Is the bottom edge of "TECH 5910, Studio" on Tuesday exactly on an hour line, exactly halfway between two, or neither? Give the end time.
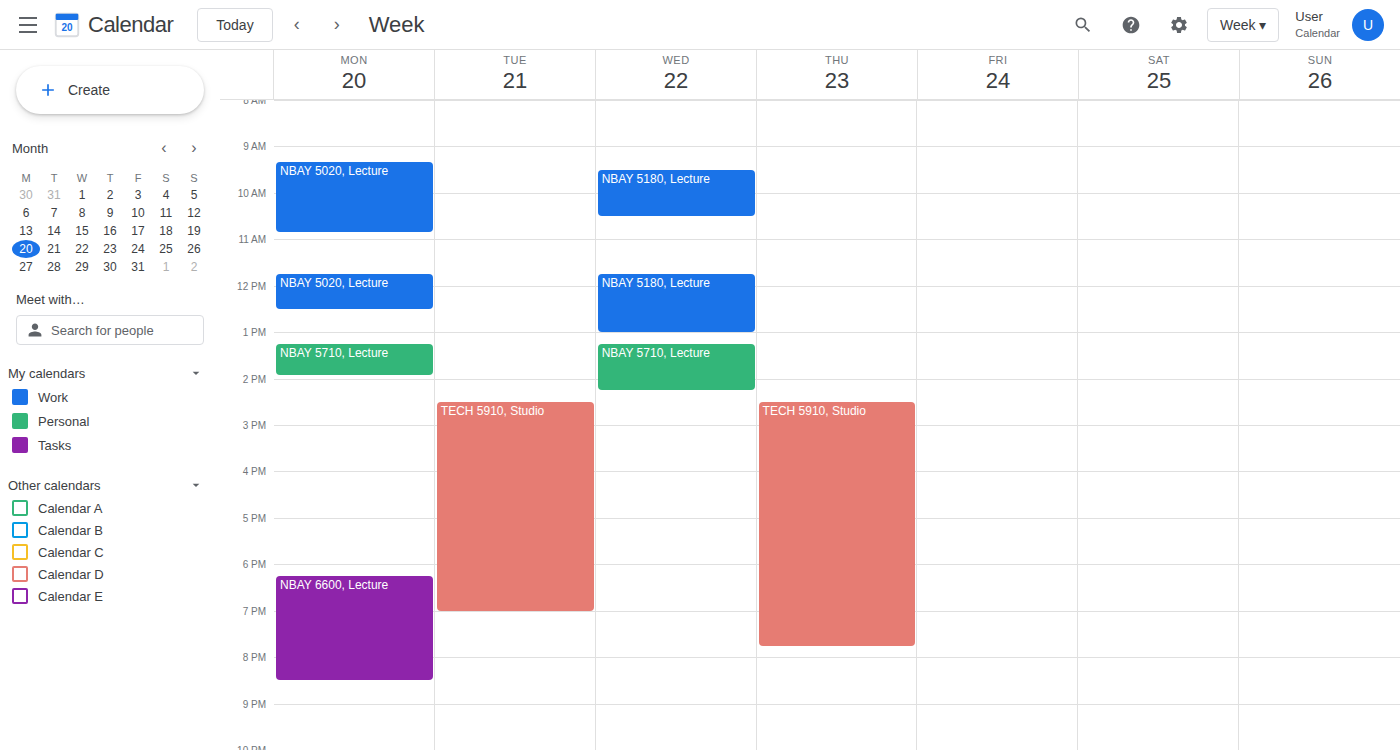
7:00 PM -- exactly on the 7 PM line.